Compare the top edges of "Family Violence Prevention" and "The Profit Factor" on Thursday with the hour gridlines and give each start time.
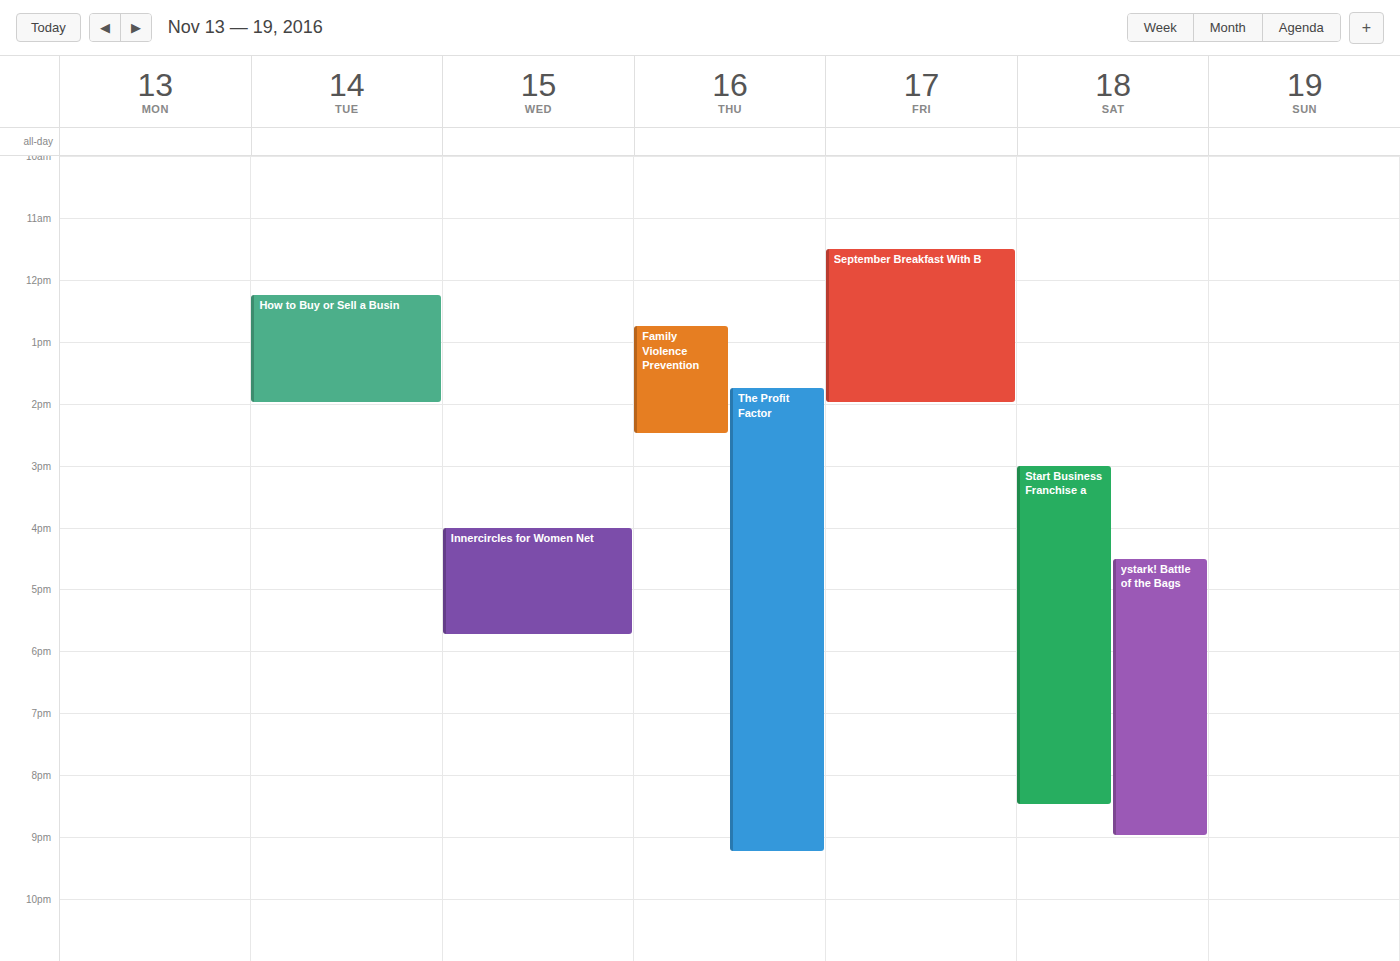
"Family Violence Prevention": 12:45 PM, neither: three quarters of the way from the 12 PM line to the 1 PM line. "The Profit Factor": 1:45 PM, neither: three quarters of the way from the 1 PM line to the 2 PM line.